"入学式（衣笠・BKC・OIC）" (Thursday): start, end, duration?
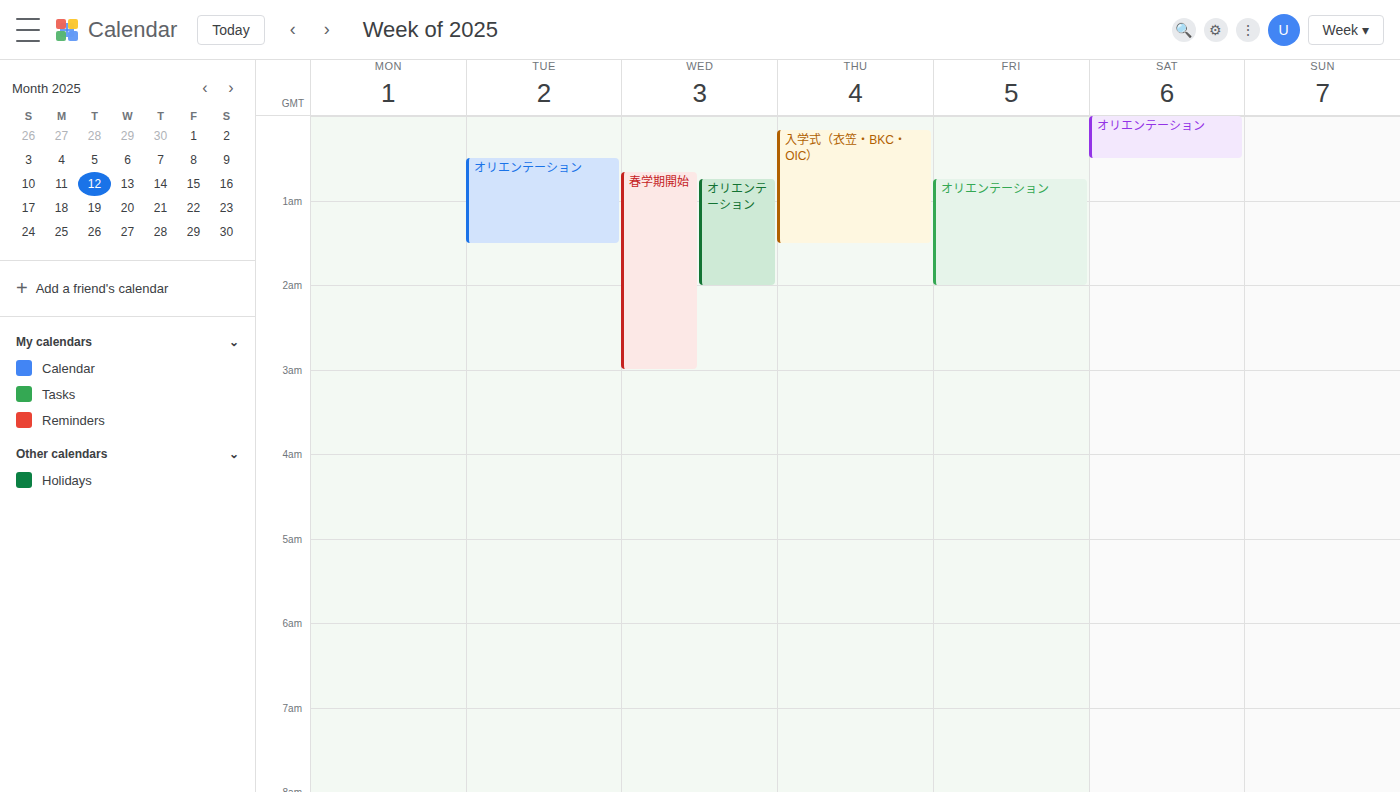
12:10 AM to 1:30 AM, 1 hour 20 minutes